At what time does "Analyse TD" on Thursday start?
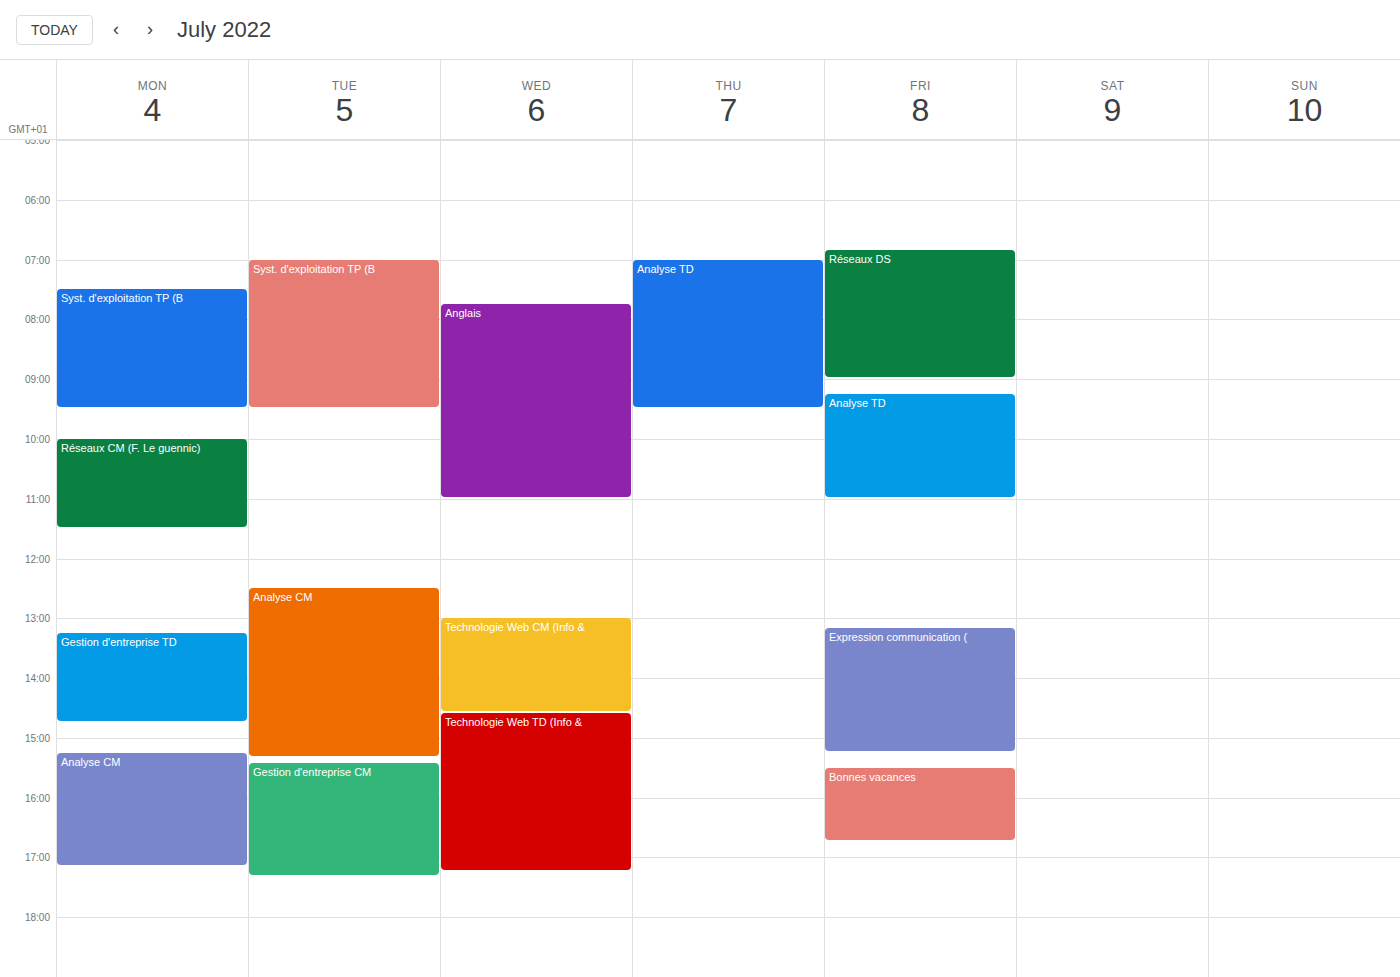
7:00 AM